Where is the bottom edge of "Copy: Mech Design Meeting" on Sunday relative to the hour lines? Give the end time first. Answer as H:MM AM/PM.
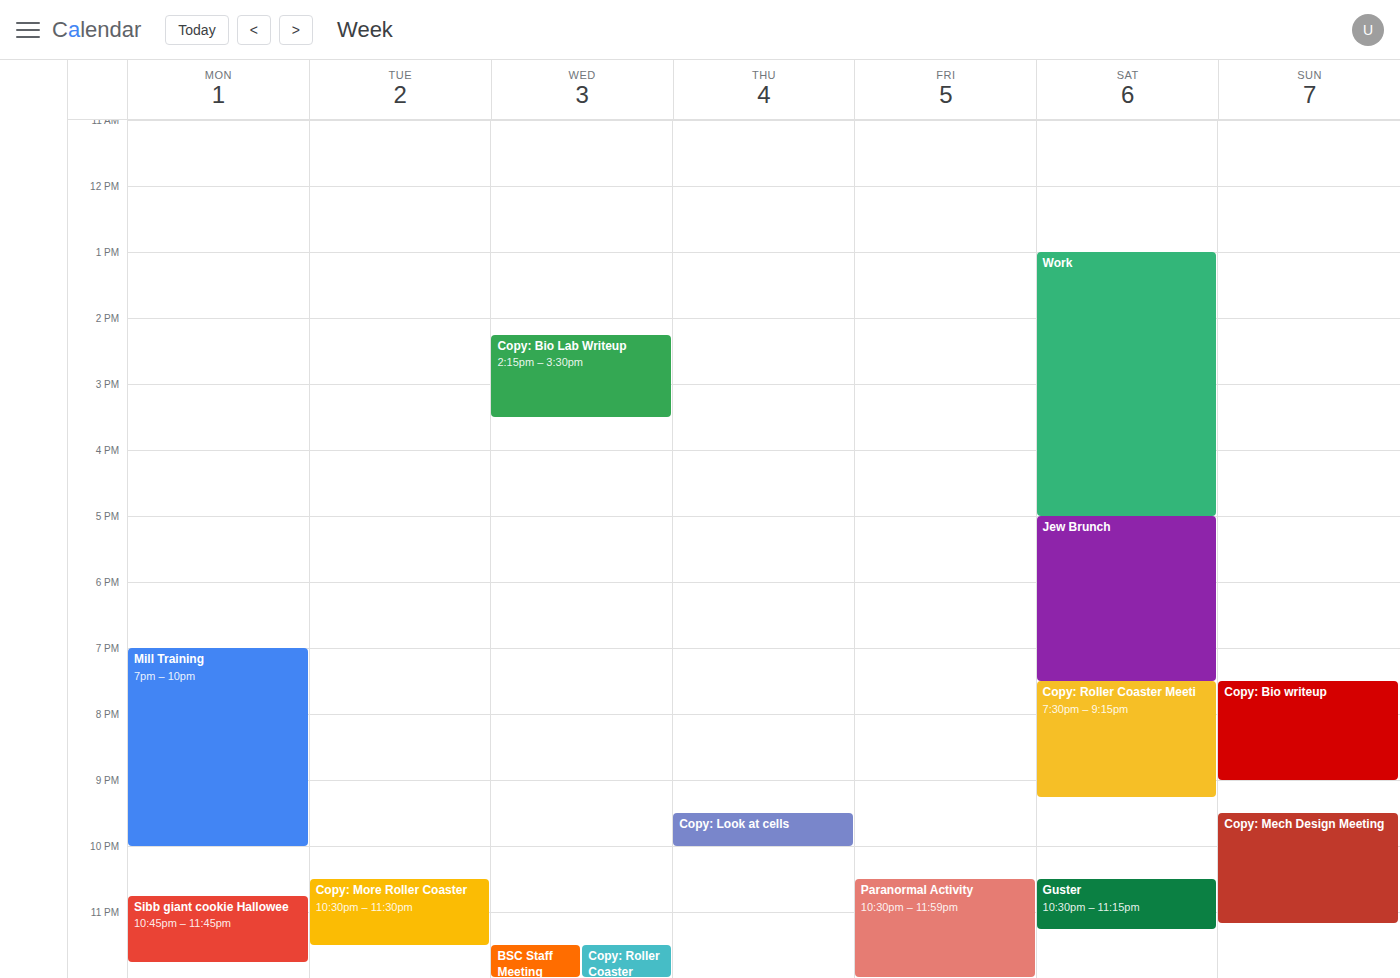
11:10 PM -- neither: 10 minutes below the 11 PM line and 50 minutes above the 12 AM line.